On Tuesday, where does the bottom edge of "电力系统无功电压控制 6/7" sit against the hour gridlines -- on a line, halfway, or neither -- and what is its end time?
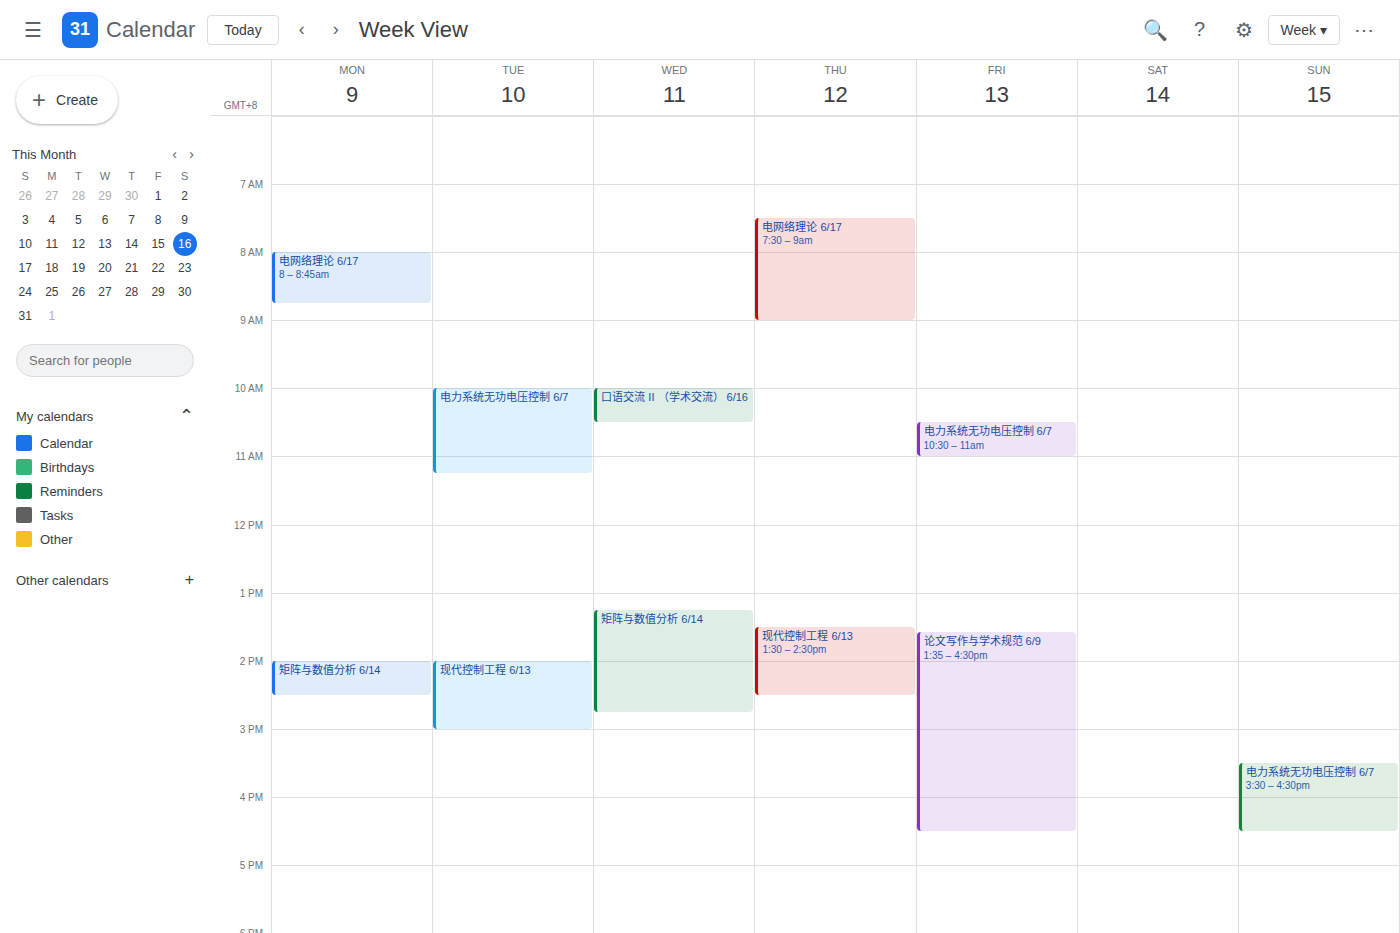
11:15 AM -- neither: a quarter of the way from the 11 AM line to the 12 PM line.